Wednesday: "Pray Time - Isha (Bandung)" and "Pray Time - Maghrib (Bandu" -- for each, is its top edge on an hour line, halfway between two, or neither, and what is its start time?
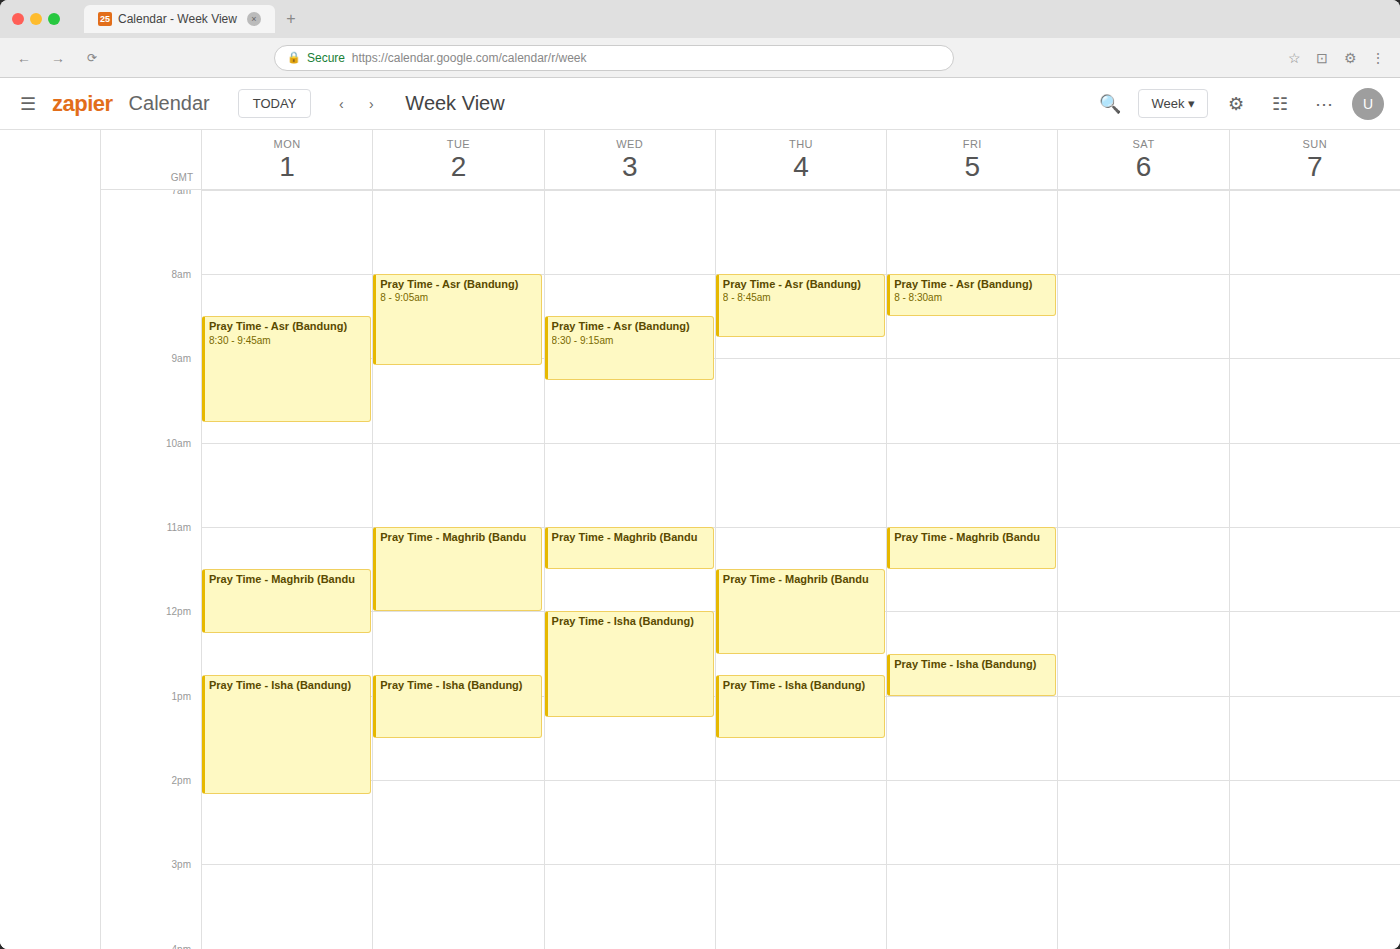
"Pray Time - Isha (Bandung)": 12:00 PM, exactly on the 12 PM line. "Pray Time - Maghrib (Bandu": 11:00 AM, exactly on the 11 AM line.